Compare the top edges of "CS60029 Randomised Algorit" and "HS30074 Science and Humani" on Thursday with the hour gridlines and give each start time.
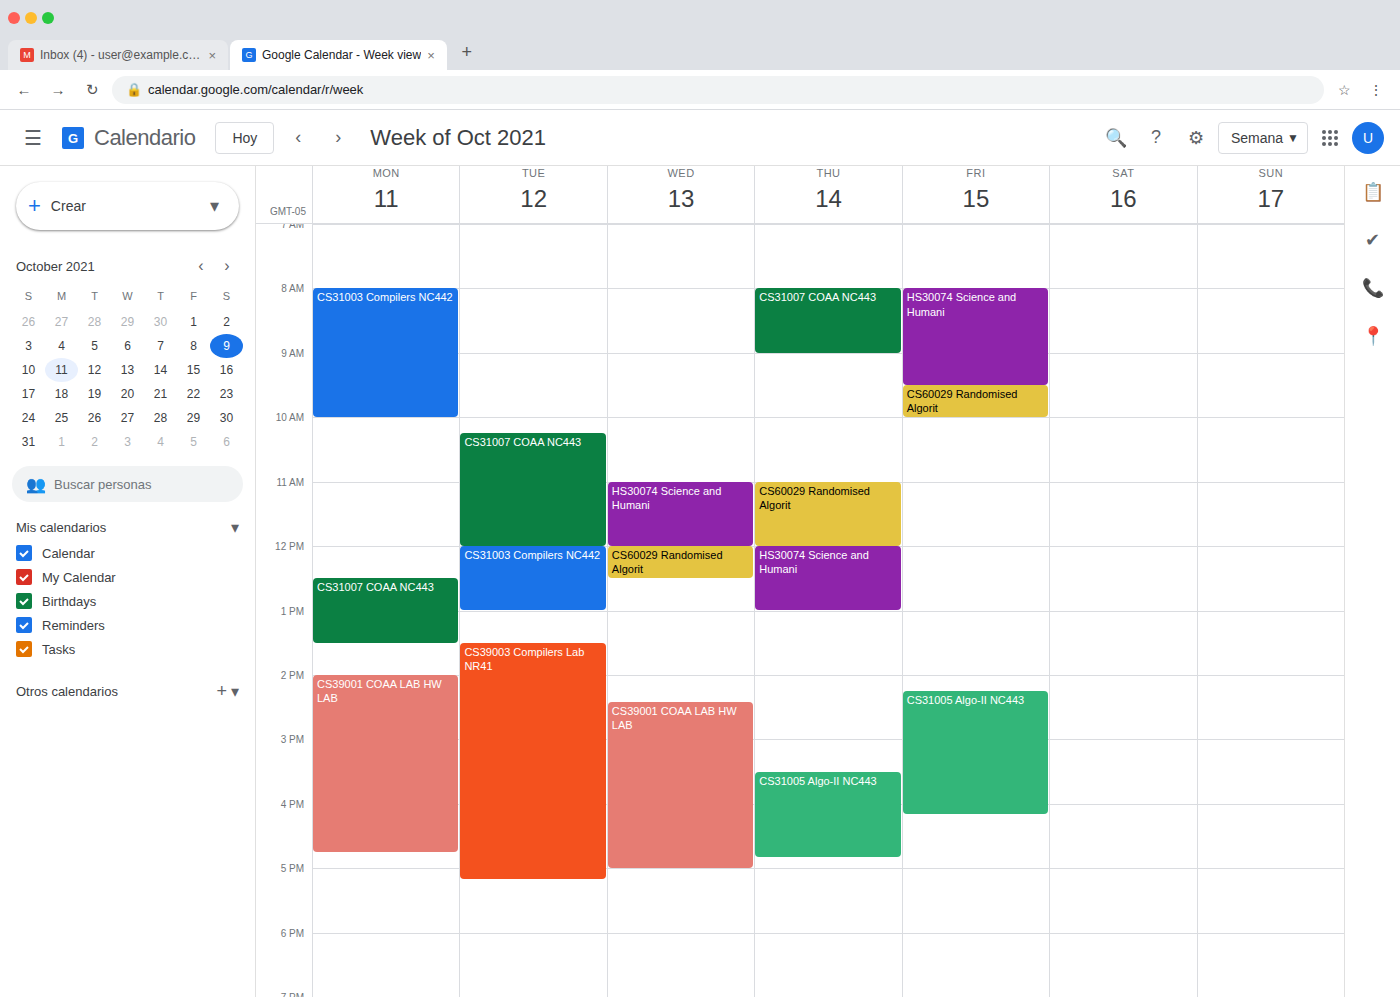
"CS60029 Randomised Algorit": 11:00 AM, exactly on the 11 AM line. "HS30074 Science and Humani": 12:00 PM, exactly on the 12 PM line.